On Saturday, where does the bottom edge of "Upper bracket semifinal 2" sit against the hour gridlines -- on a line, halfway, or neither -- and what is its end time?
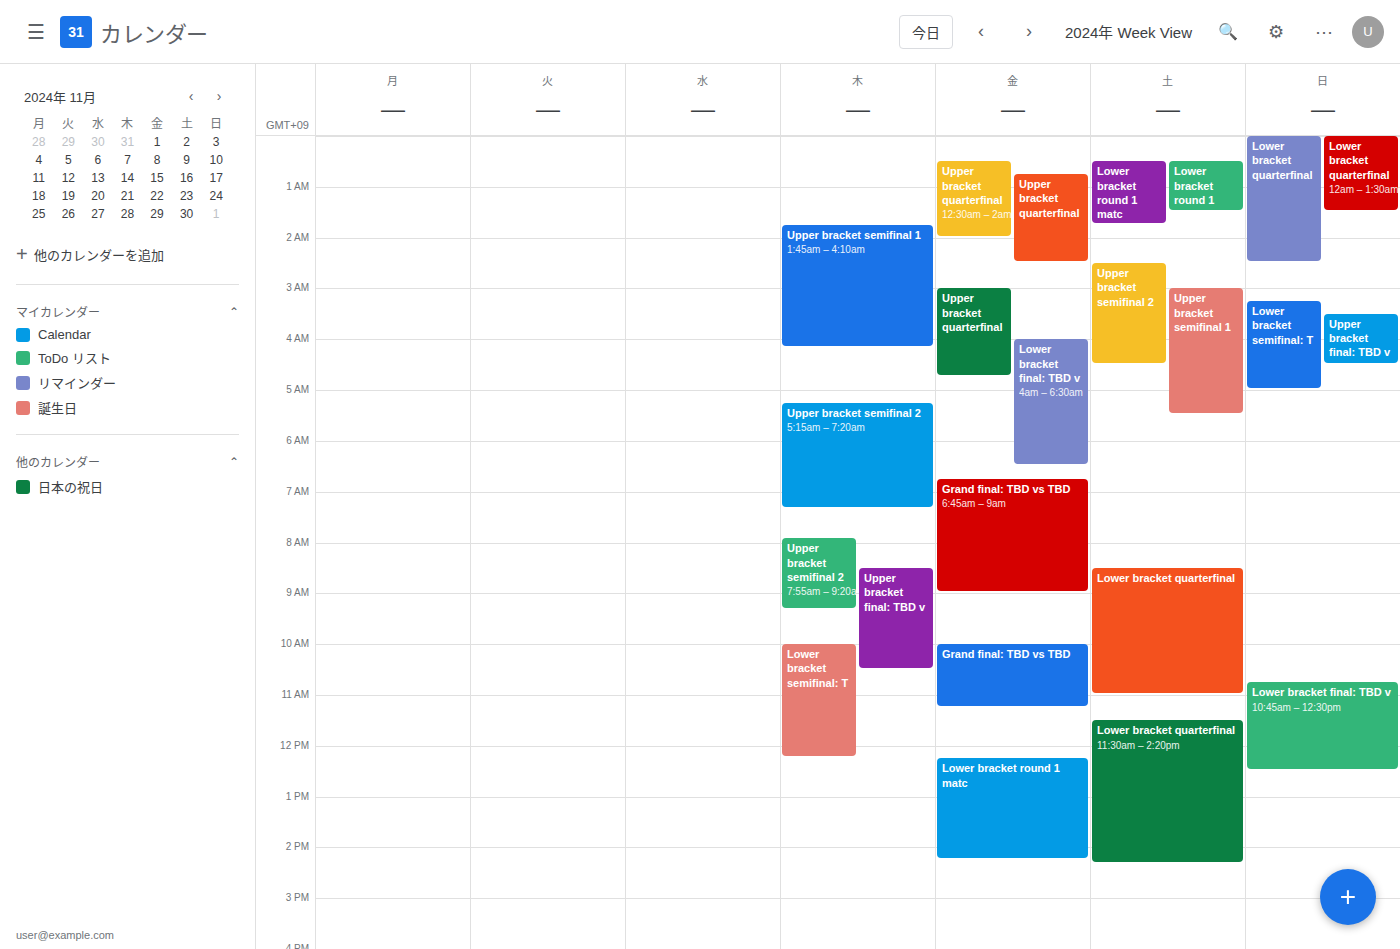
4:30 AM -- halfway between the 4 AM and 5 AM lines.